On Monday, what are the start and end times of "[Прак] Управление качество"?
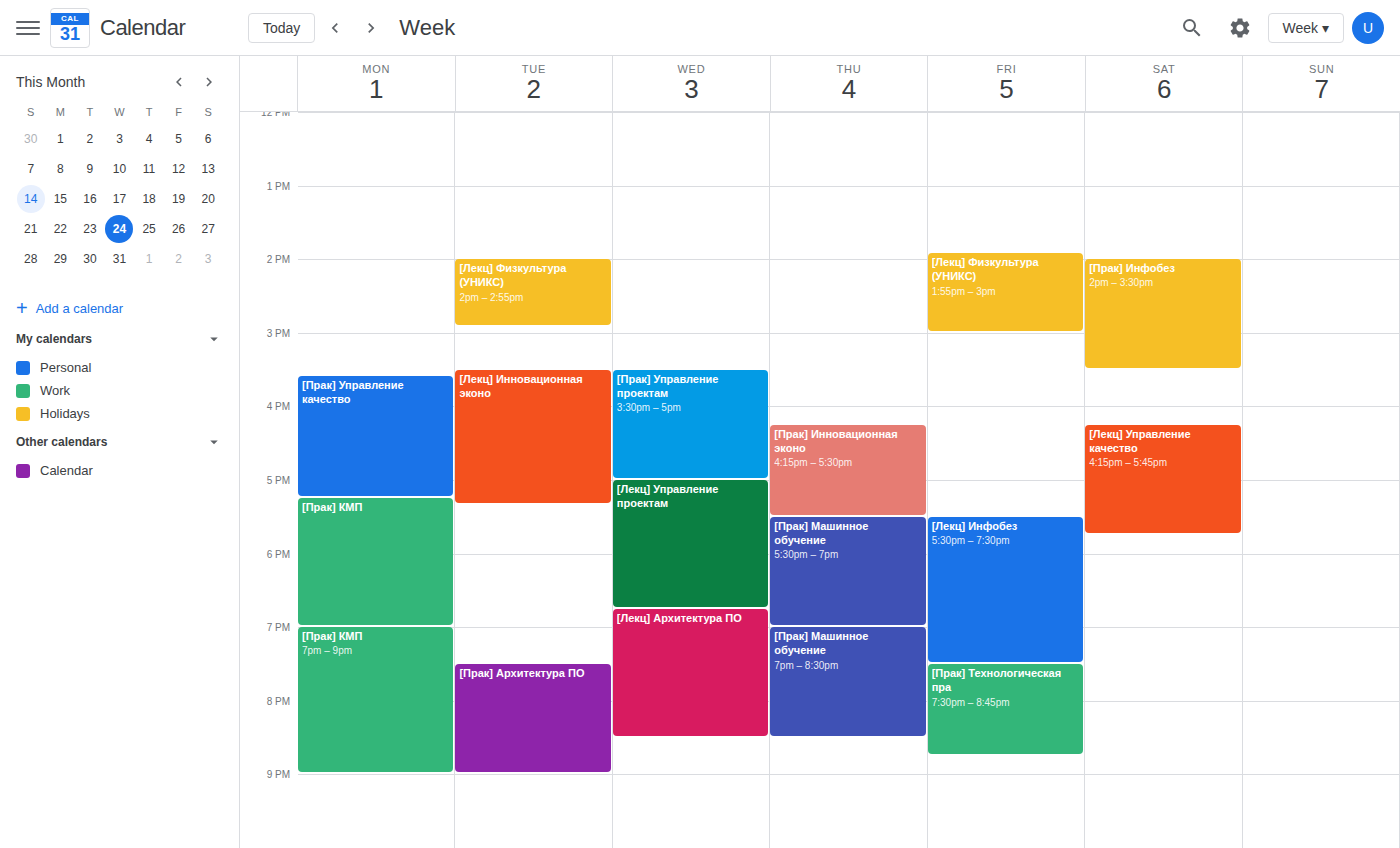
3:35 PM to 5:15 PM